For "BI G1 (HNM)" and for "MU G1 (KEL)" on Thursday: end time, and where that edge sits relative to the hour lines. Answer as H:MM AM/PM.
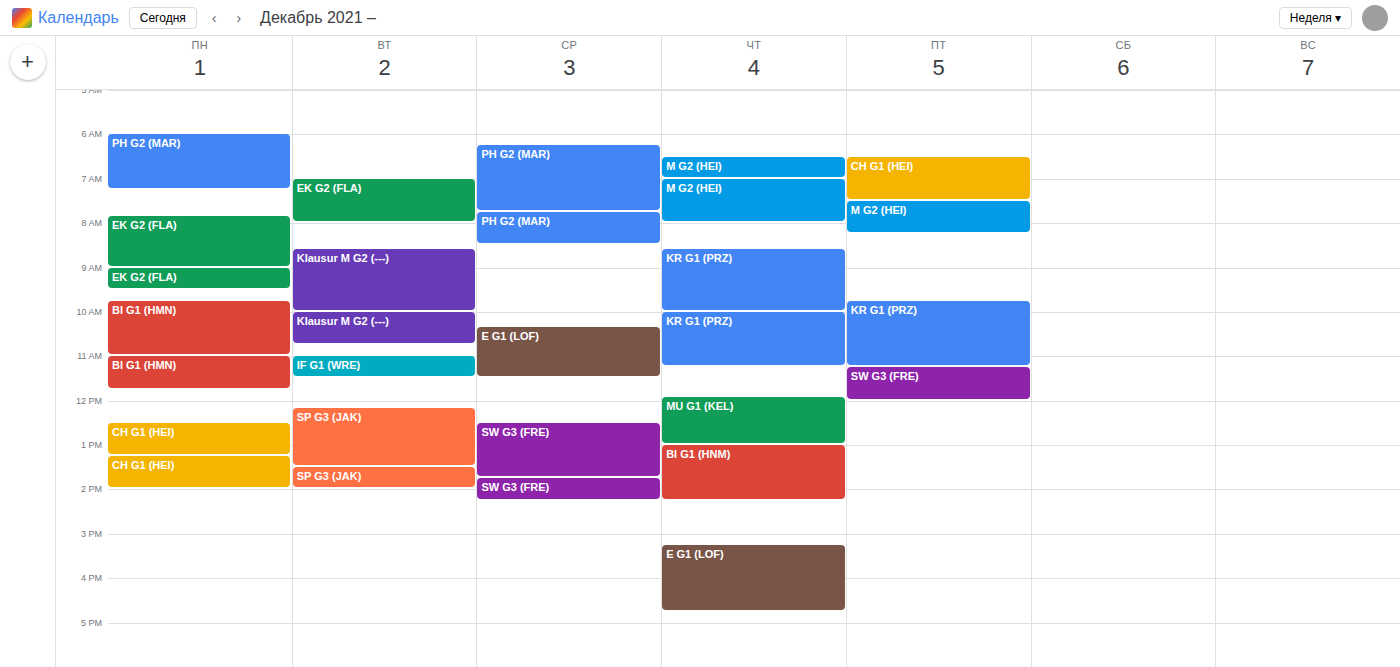
"BI G1 (HNM)": 2:15 PM, neither: a quarter of the way from the 2 PM line to the 3 PM line. "MU G1 (KEL)": 1:00 PM, exactly on the 1 PM line.